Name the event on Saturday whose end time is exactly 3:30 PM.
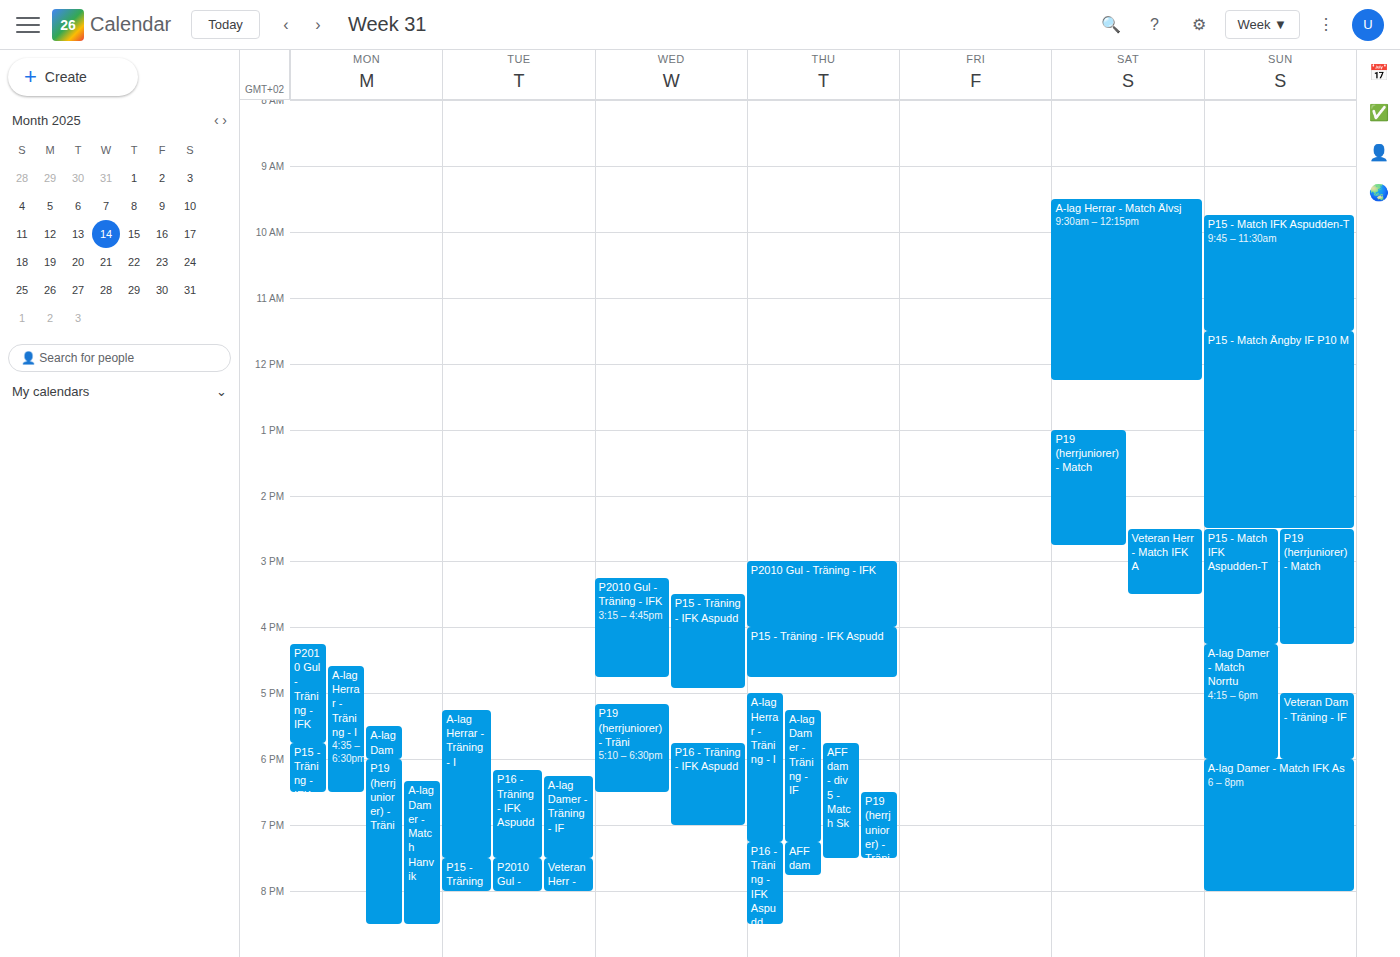
"Veteran Herr - Match IFK A"